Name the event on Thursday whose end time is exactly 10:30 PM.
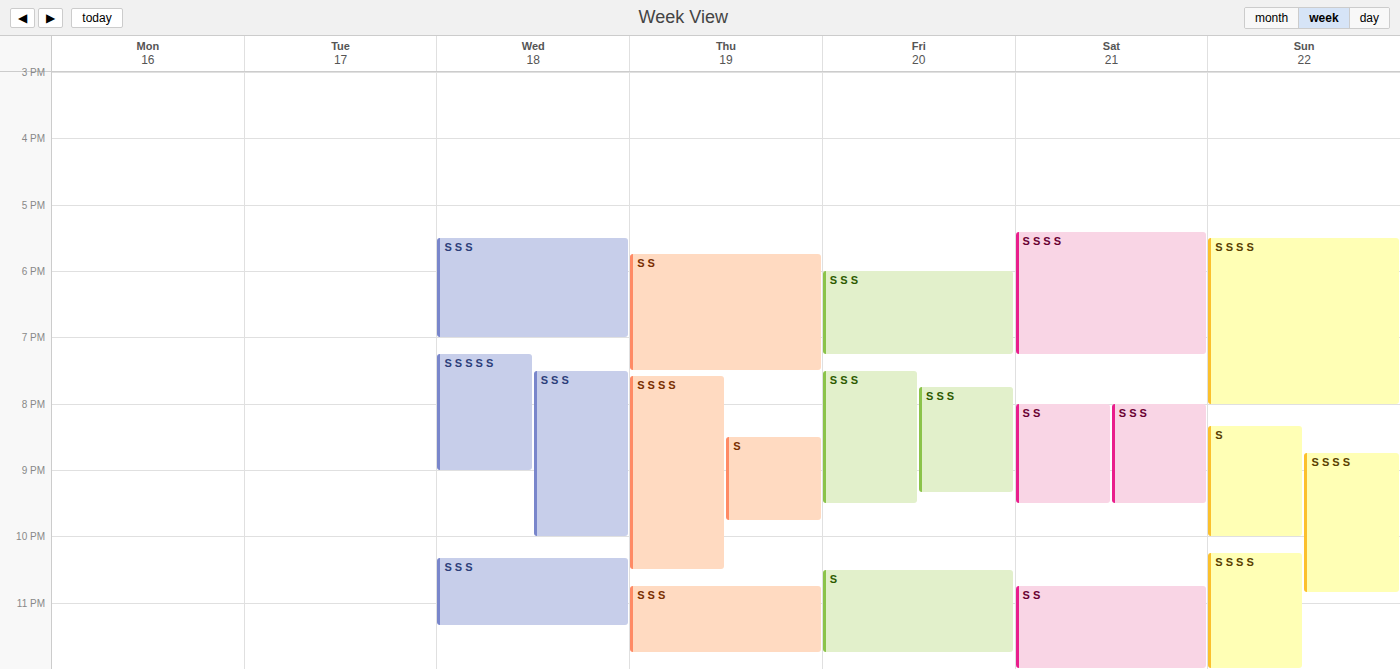
"S S S S"